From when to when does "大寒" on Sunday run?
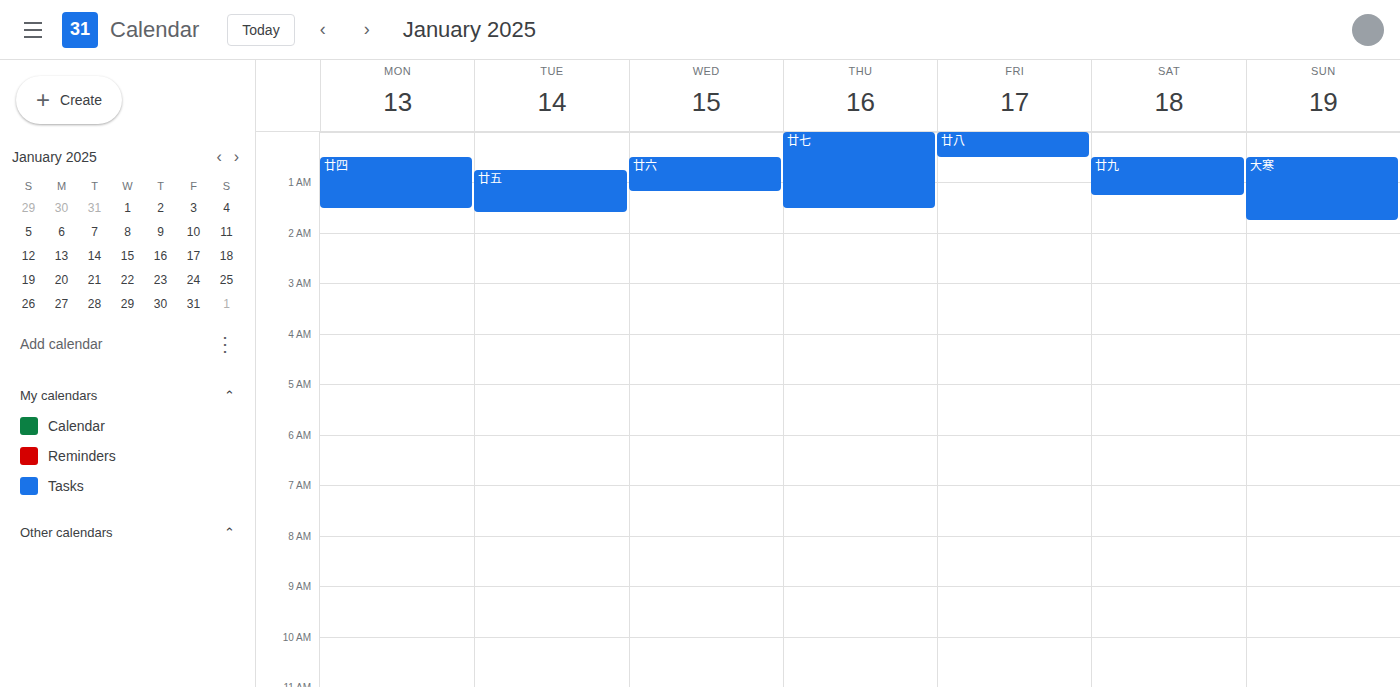
12:30 AM to 1:45 AM